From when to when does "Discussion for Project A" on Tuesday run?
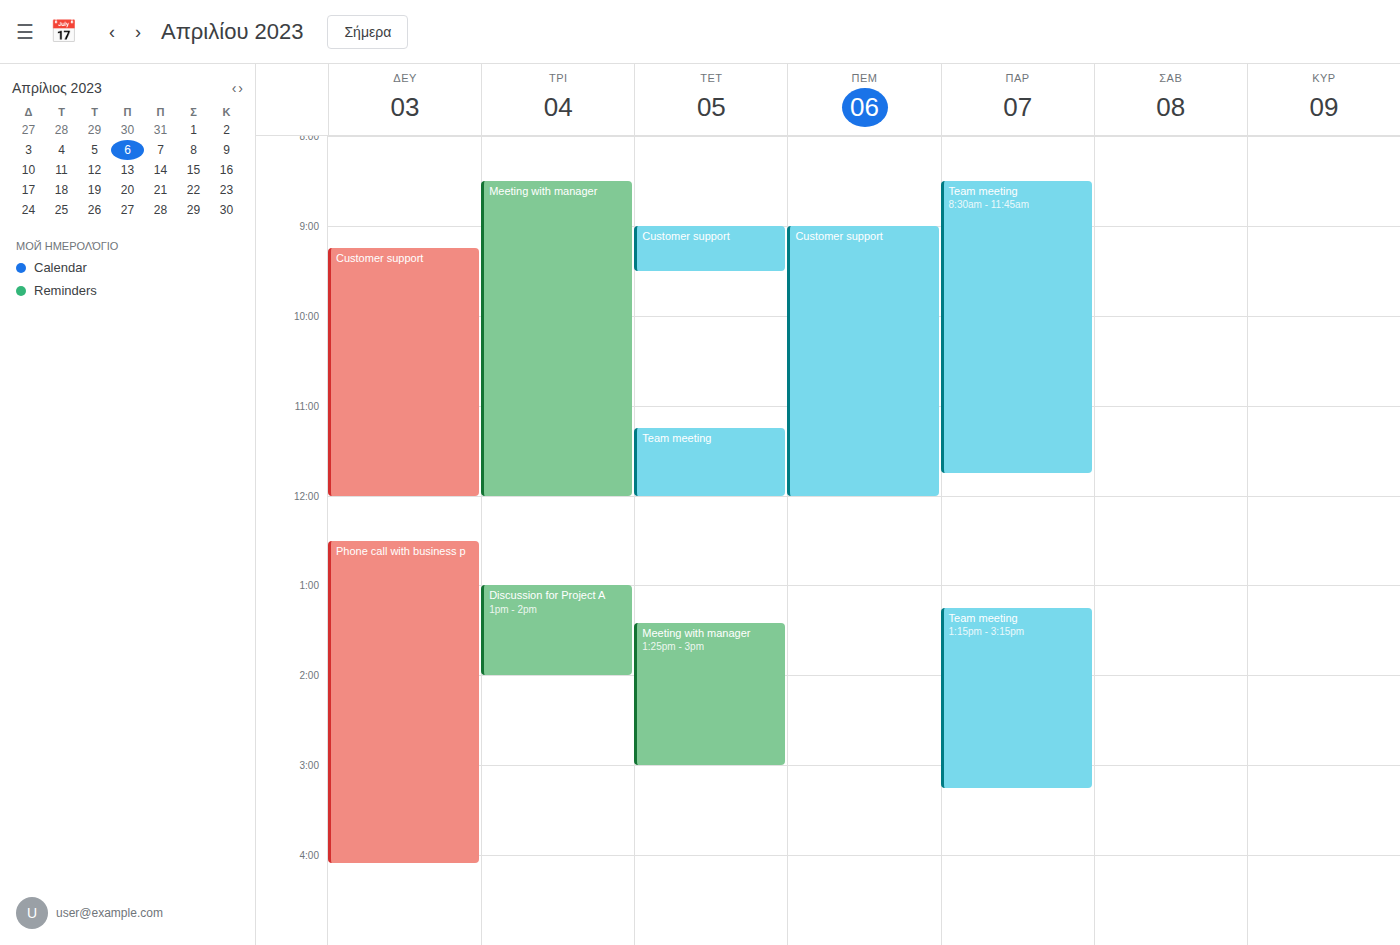
1:00 PM to 2:00 PM